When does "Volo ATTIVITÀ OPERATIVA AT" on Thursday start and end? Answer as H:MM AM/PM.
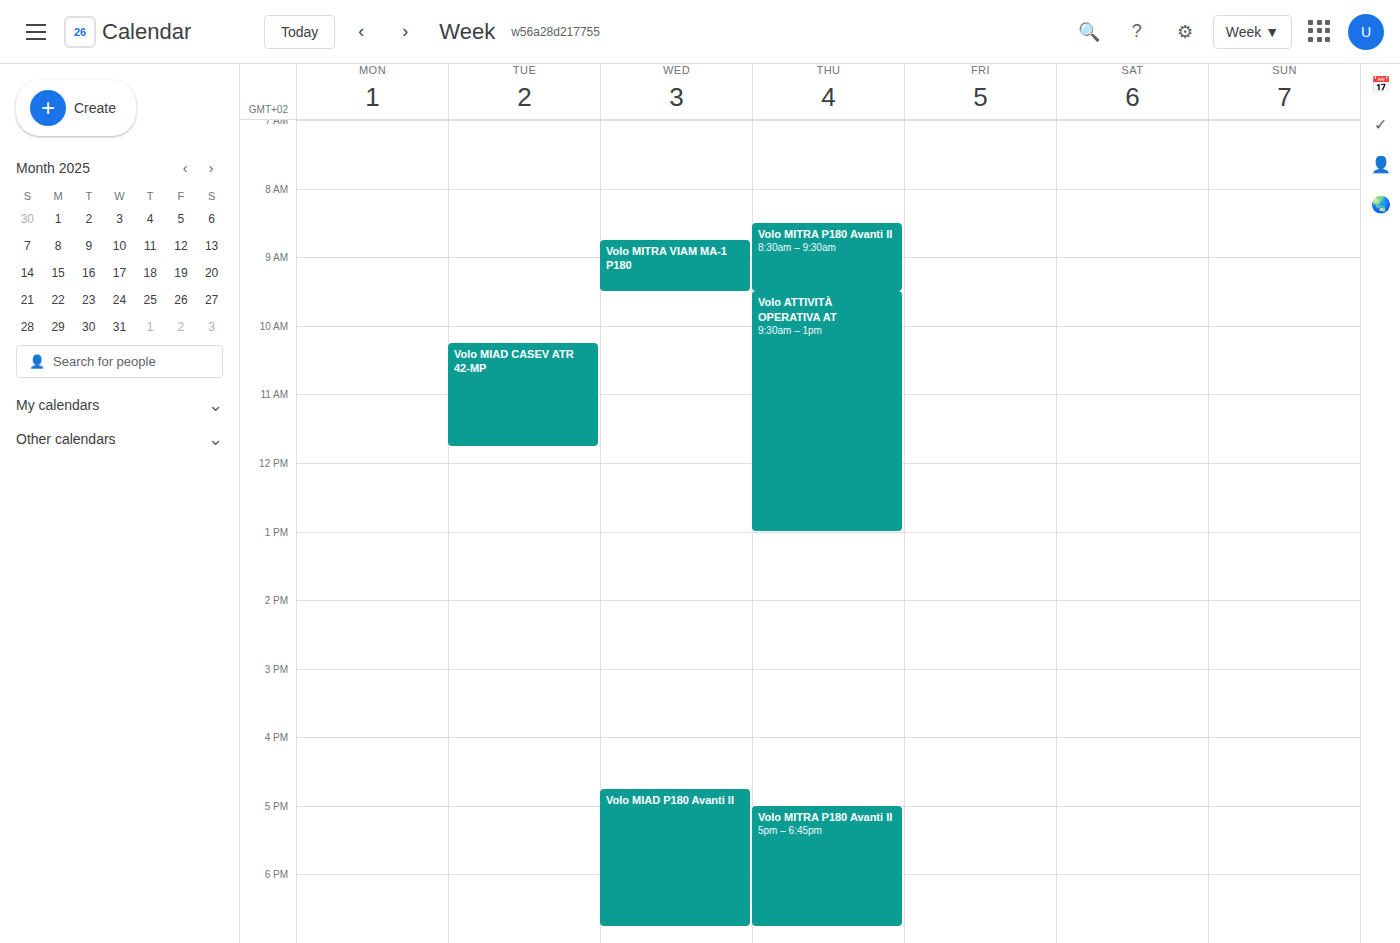
9:30 AM to 1:00 PM